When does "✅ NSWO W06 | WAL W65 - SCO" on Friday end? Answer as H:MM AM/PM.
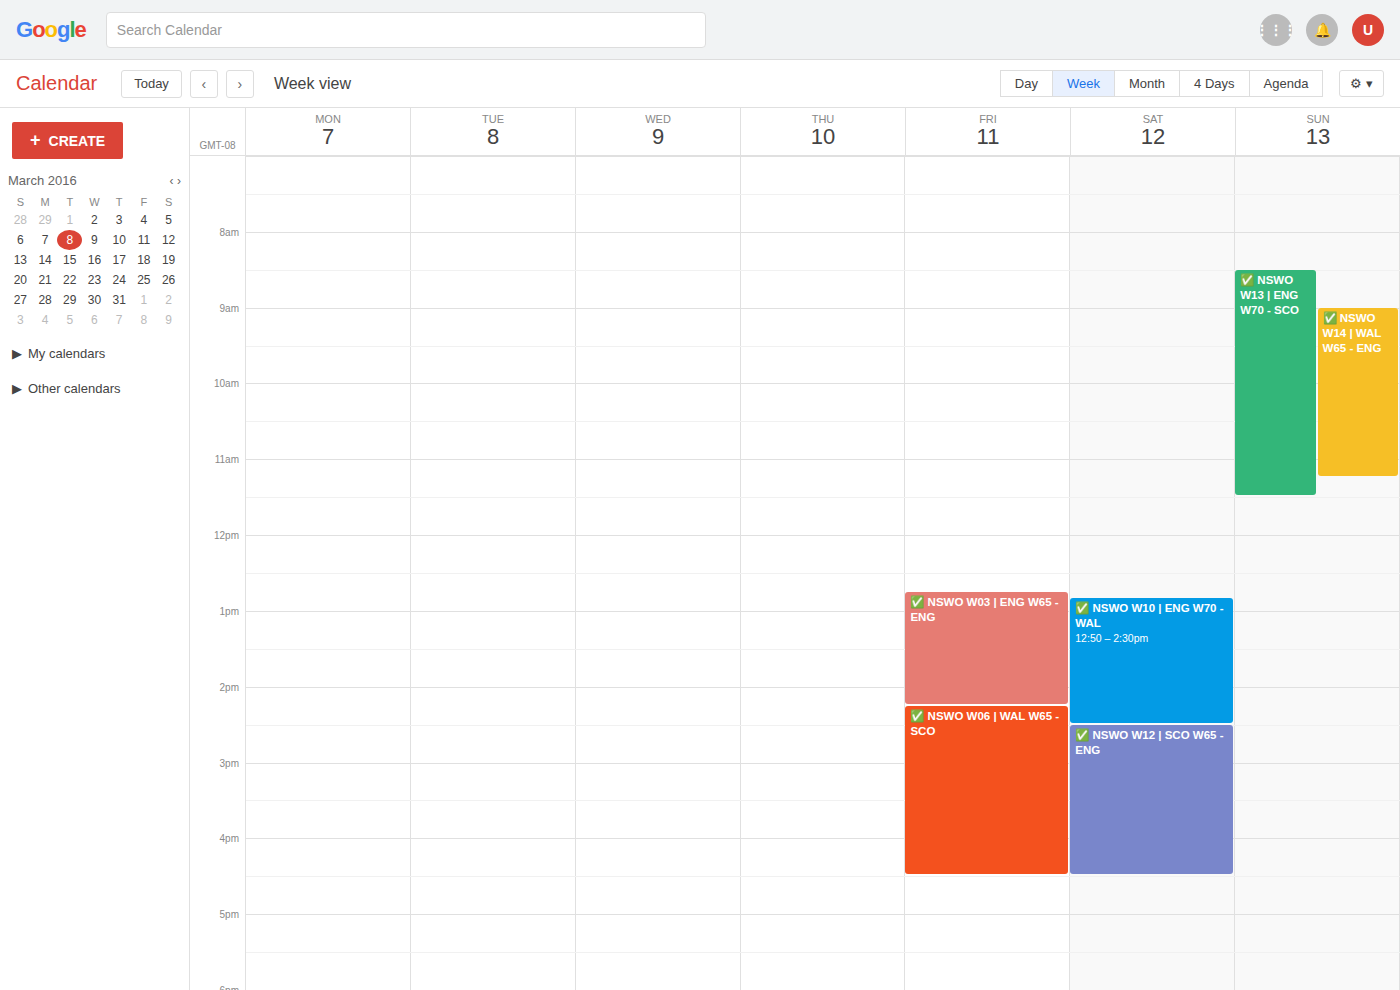
4:30 PM